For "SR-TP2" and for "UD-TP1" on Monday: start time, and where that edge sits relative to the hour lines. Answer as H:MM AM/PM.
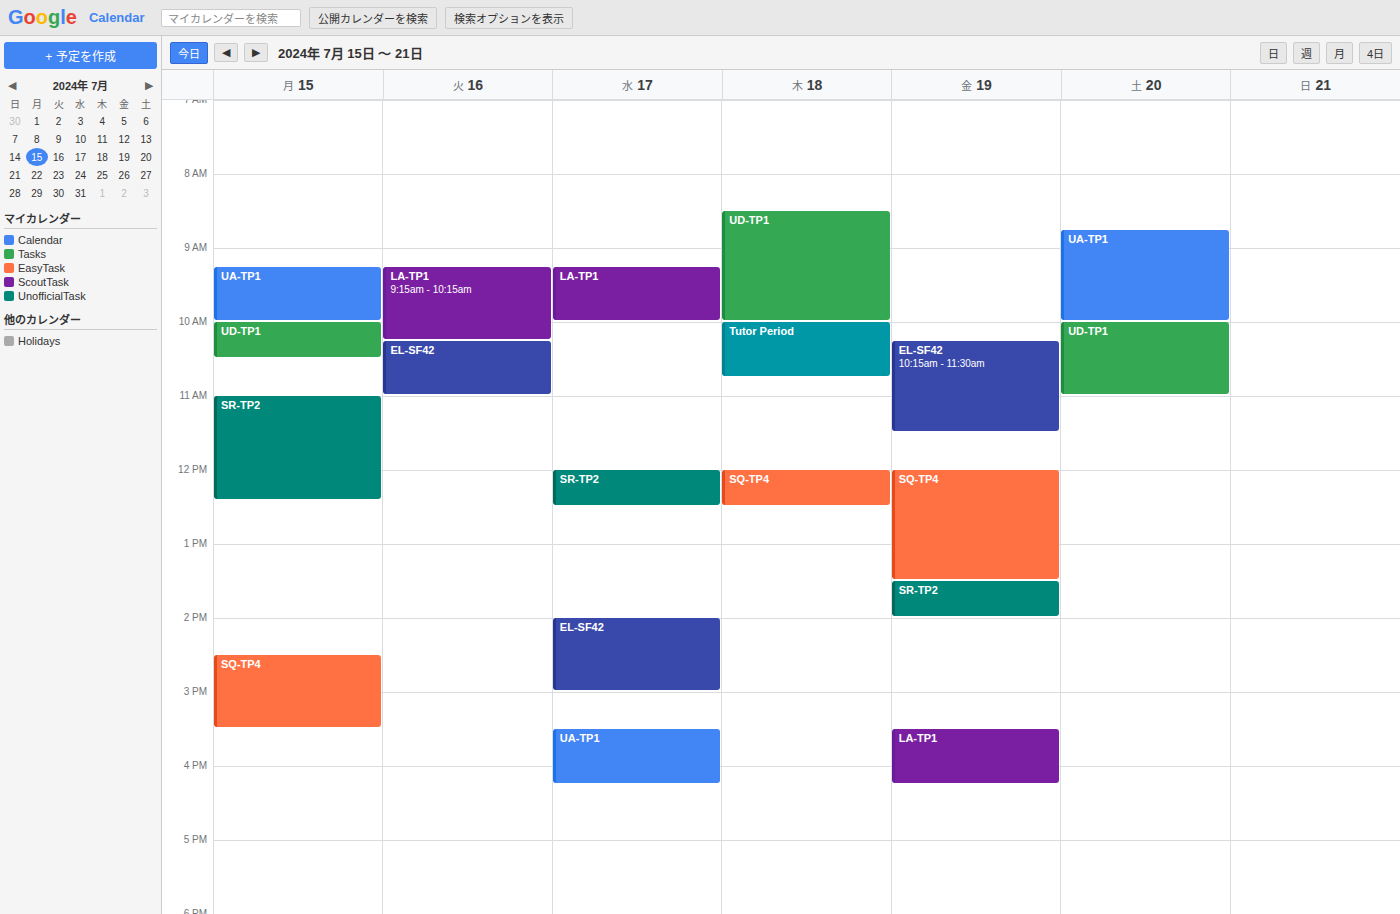
"SR-TP2": 11:00 AM, exactly on the 11 AM line. "UD-TP1": 10:00 AM, exactly on the 10 AM line.